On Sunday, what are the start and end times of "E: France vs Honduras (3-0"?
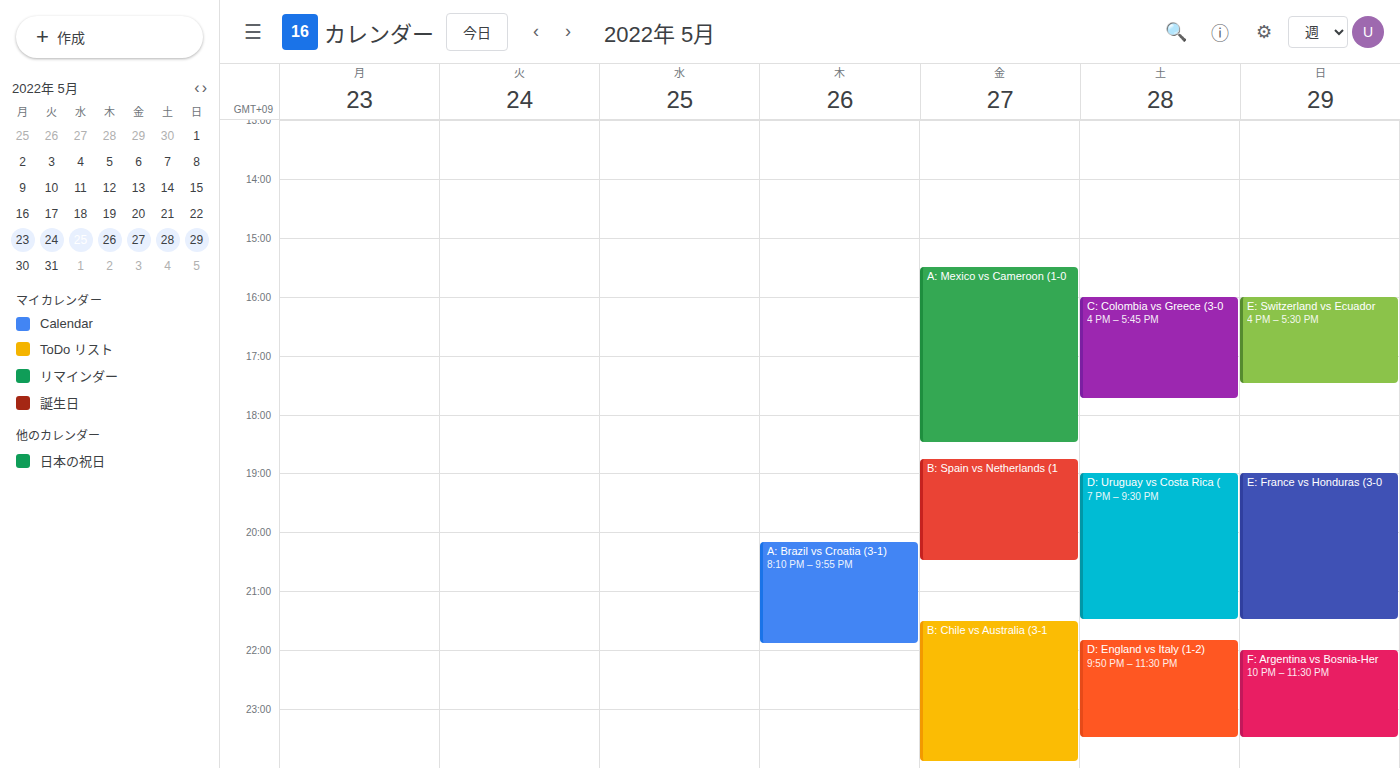
7:00 PM to 9:30 PM